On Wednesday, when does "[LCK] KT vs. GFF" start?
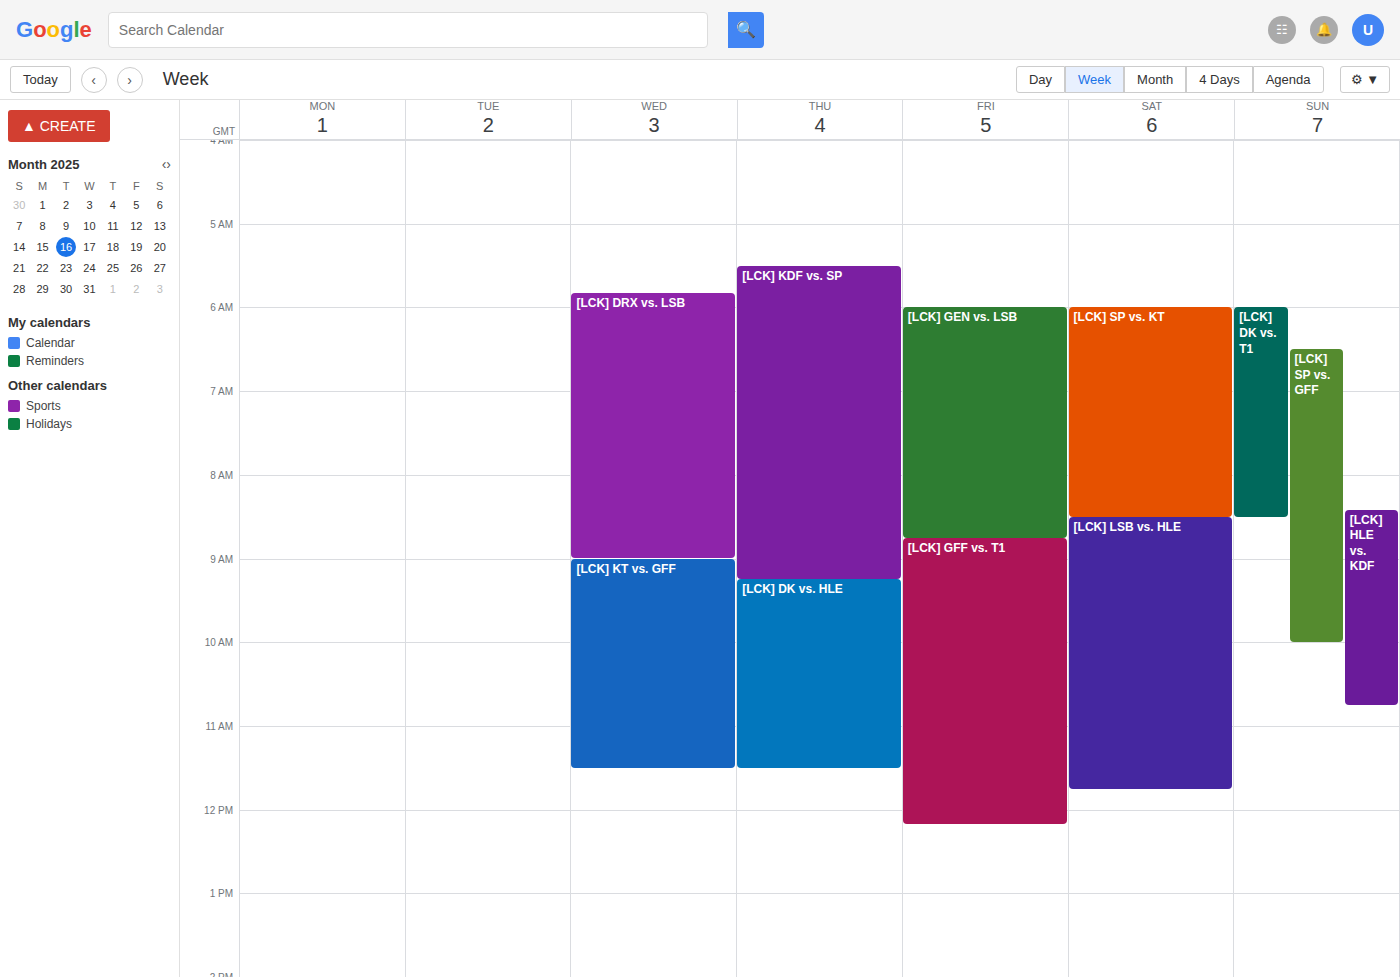
9:00 AM